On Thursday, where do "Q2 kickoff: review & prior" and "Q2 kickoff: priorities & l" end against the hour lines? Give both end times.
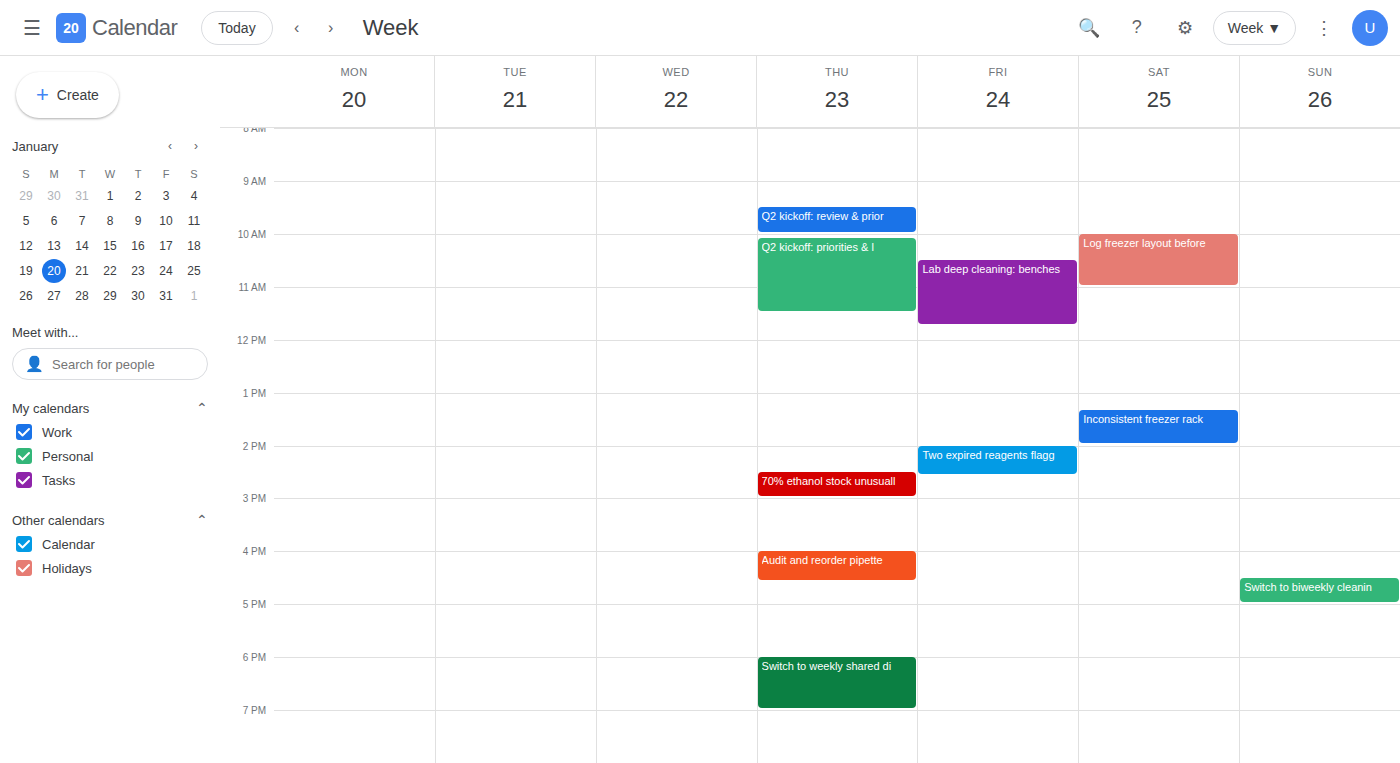
"Q2 kickoff: review & prior": 10:00, exactly on the 10:00 line. "Q2 kickoff: priorities & l": 11:30, halfway between the 11:00 and 12:00 lines.